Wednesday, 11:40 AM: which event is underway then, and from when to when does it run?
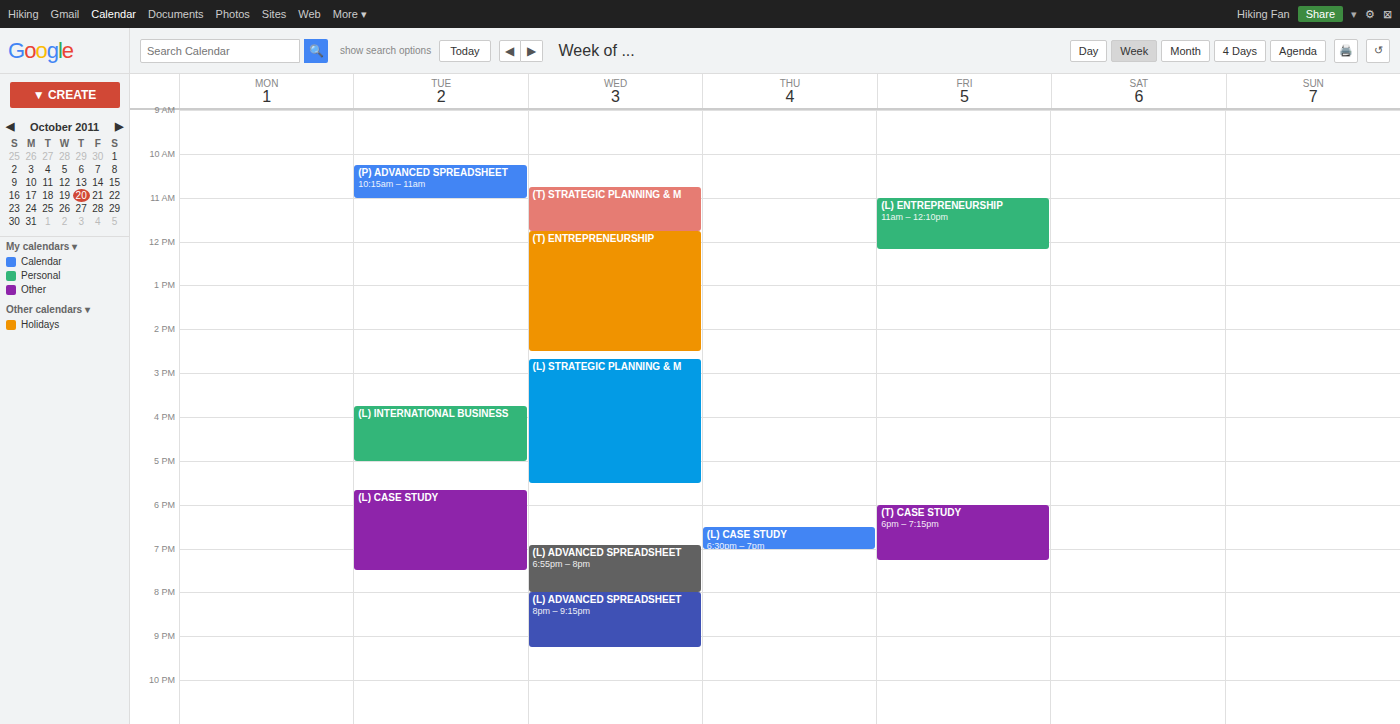
"(T) STRATEGIC PLANNING & M", 10:45 AM to 11:45 AM